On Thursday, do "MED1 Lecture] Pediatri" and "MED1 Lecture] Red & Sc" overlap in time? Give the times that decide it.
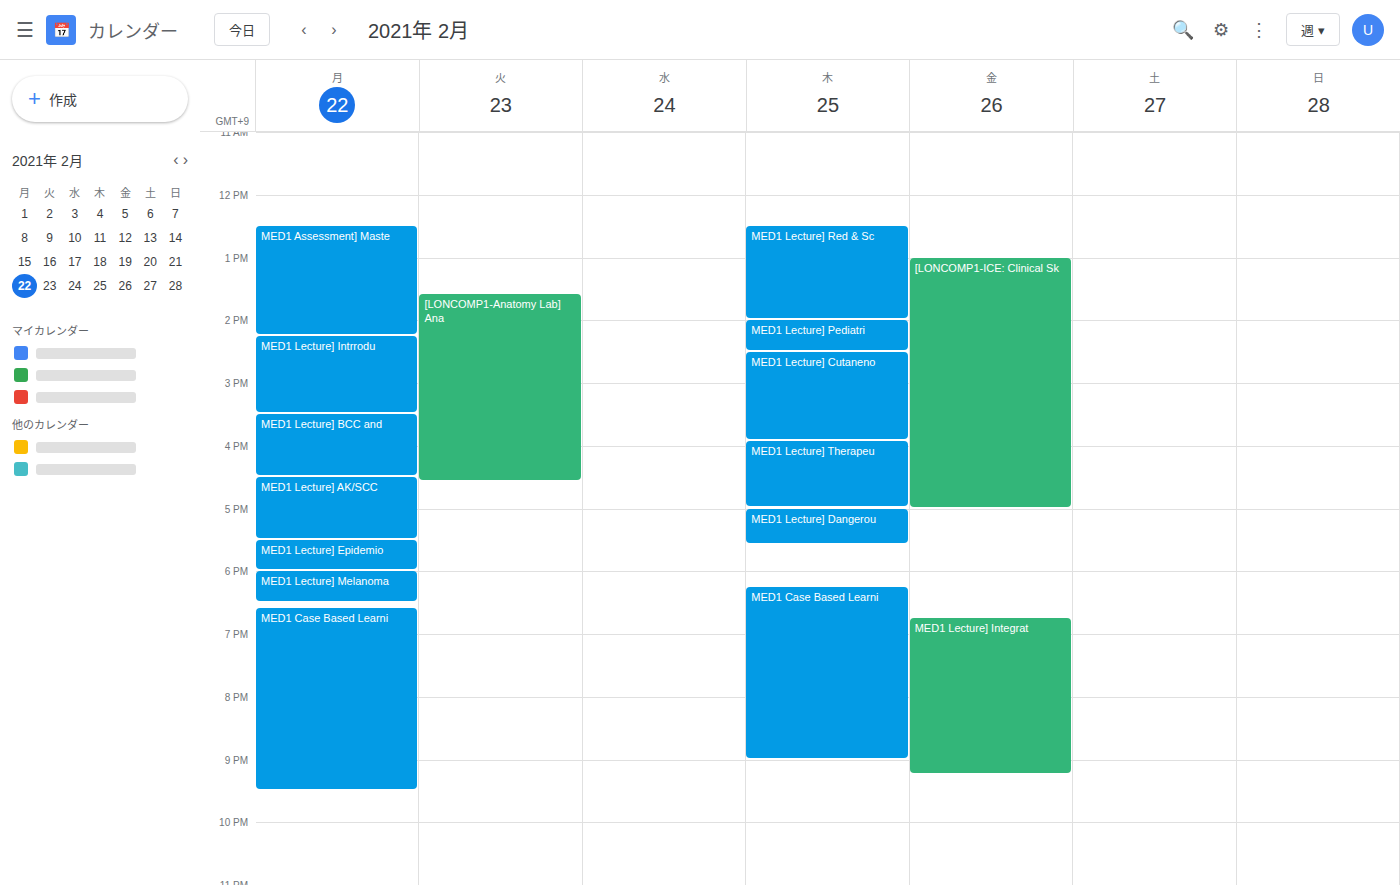
"MED1 Lecture] Red & Sc" ends at 2:00 PM, exactly when "MED1 Lecture] Pediatri" starts -- they touch but do not overlap.